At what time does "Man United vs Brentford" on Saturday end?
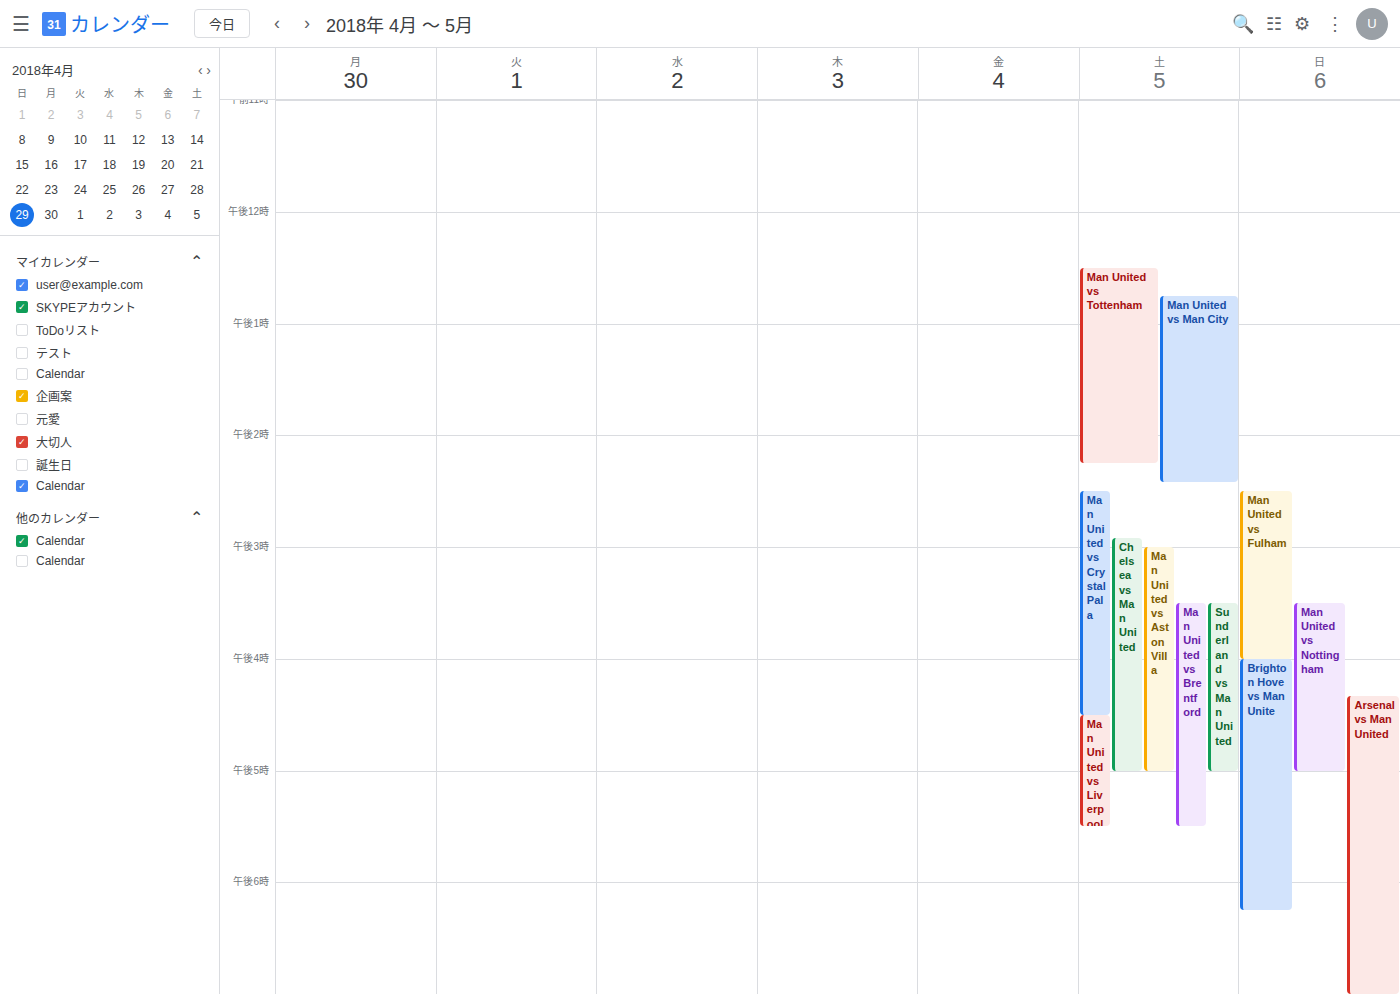
5:30 PM